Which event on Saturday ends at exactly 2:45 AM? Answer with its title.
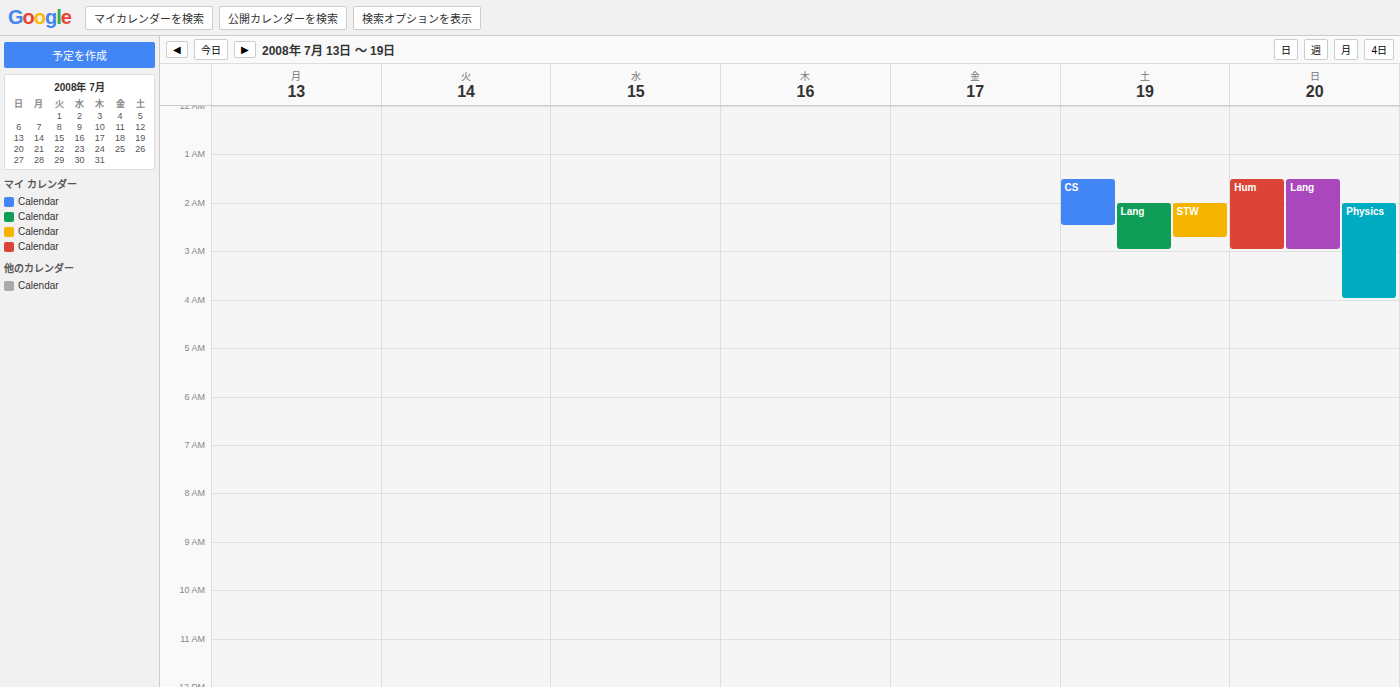
"STW"